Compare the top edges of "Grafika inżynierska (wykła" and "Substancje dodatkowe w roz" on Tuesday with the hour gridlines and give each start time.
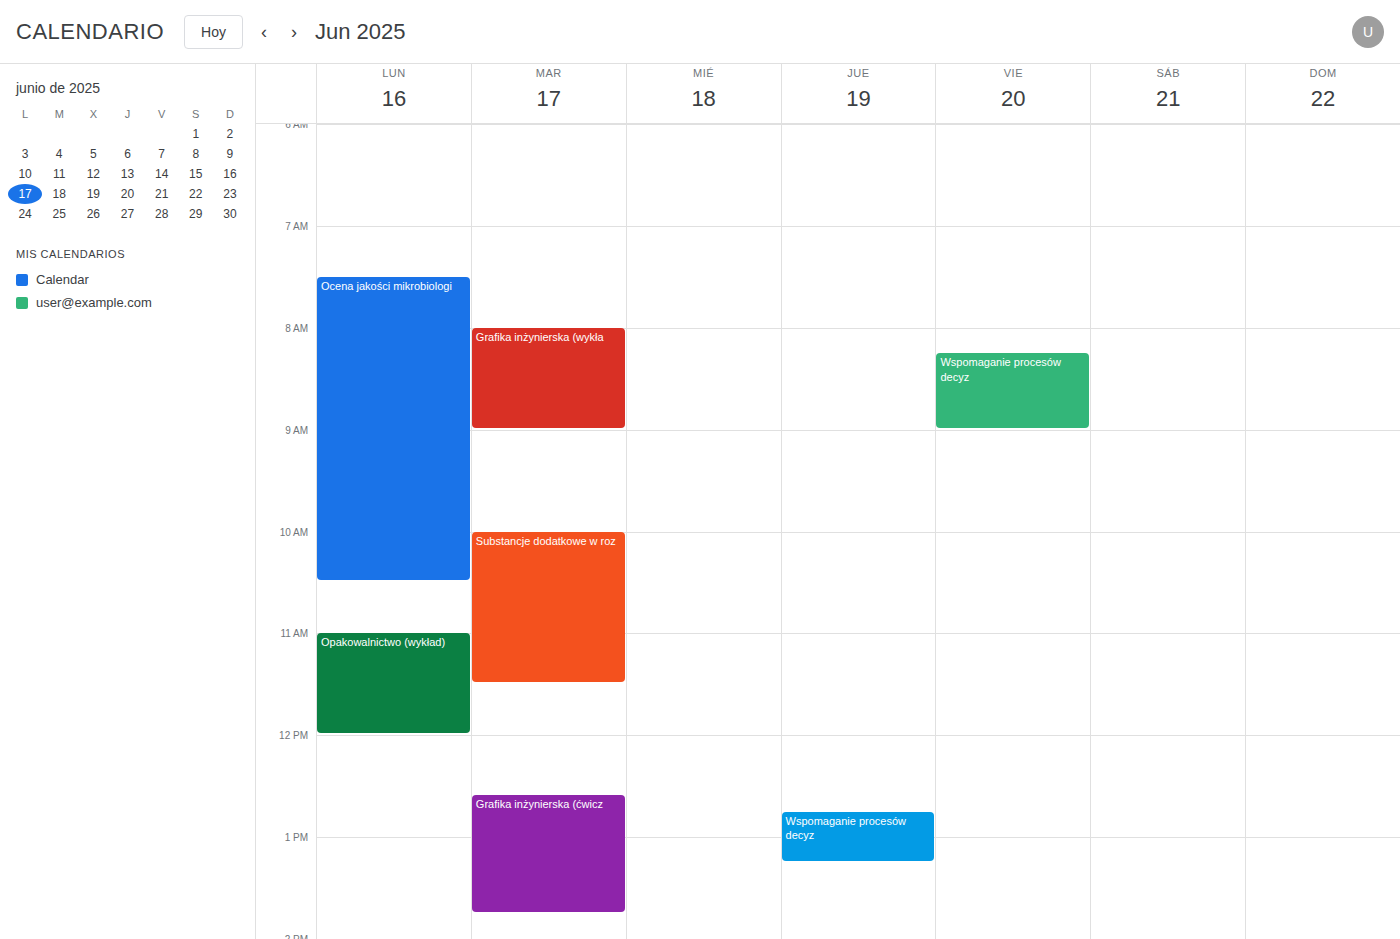
"Grafika inżynierska (wykła": 8:00 AM, exactly on the 8 AM line. "Substancje dodatkowe w roz": 10:00 AM, exactly on the 10 AM line.